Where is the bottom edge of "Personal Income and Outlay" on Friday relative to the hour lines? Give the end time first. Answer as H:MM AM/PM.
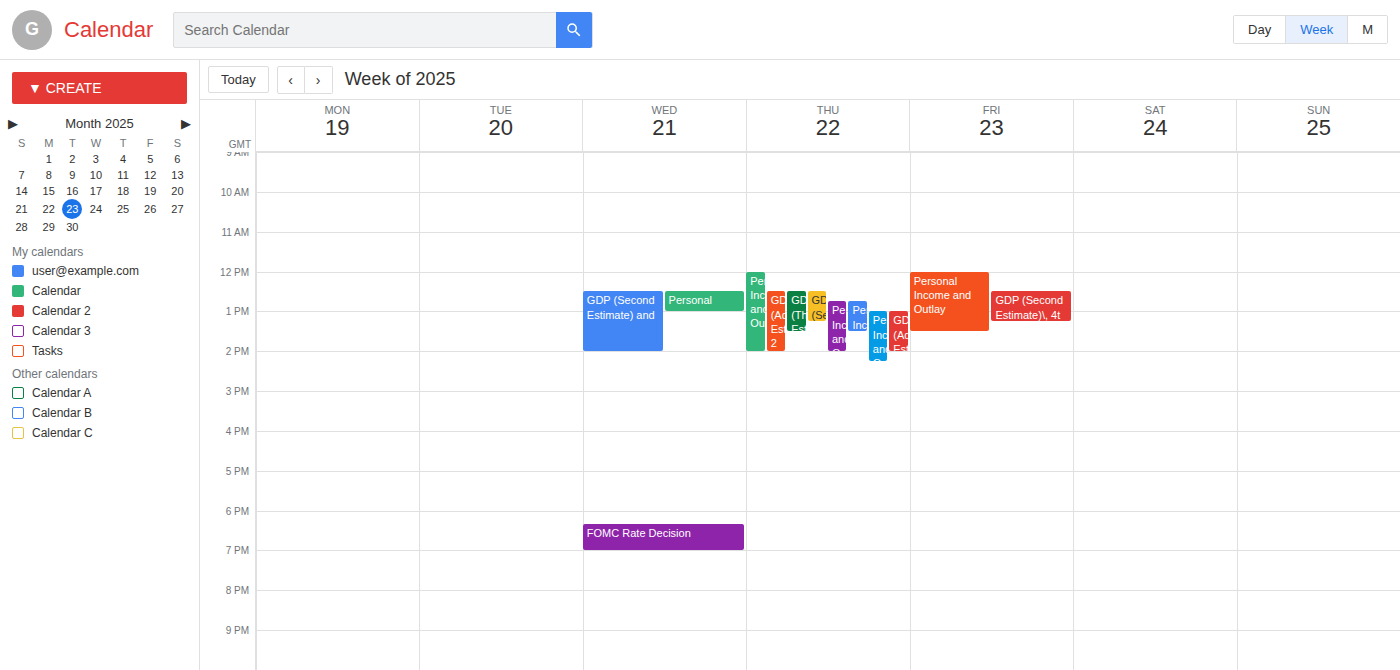
1:30 PM -- halfway between the 1 PM and 2 PM lines.